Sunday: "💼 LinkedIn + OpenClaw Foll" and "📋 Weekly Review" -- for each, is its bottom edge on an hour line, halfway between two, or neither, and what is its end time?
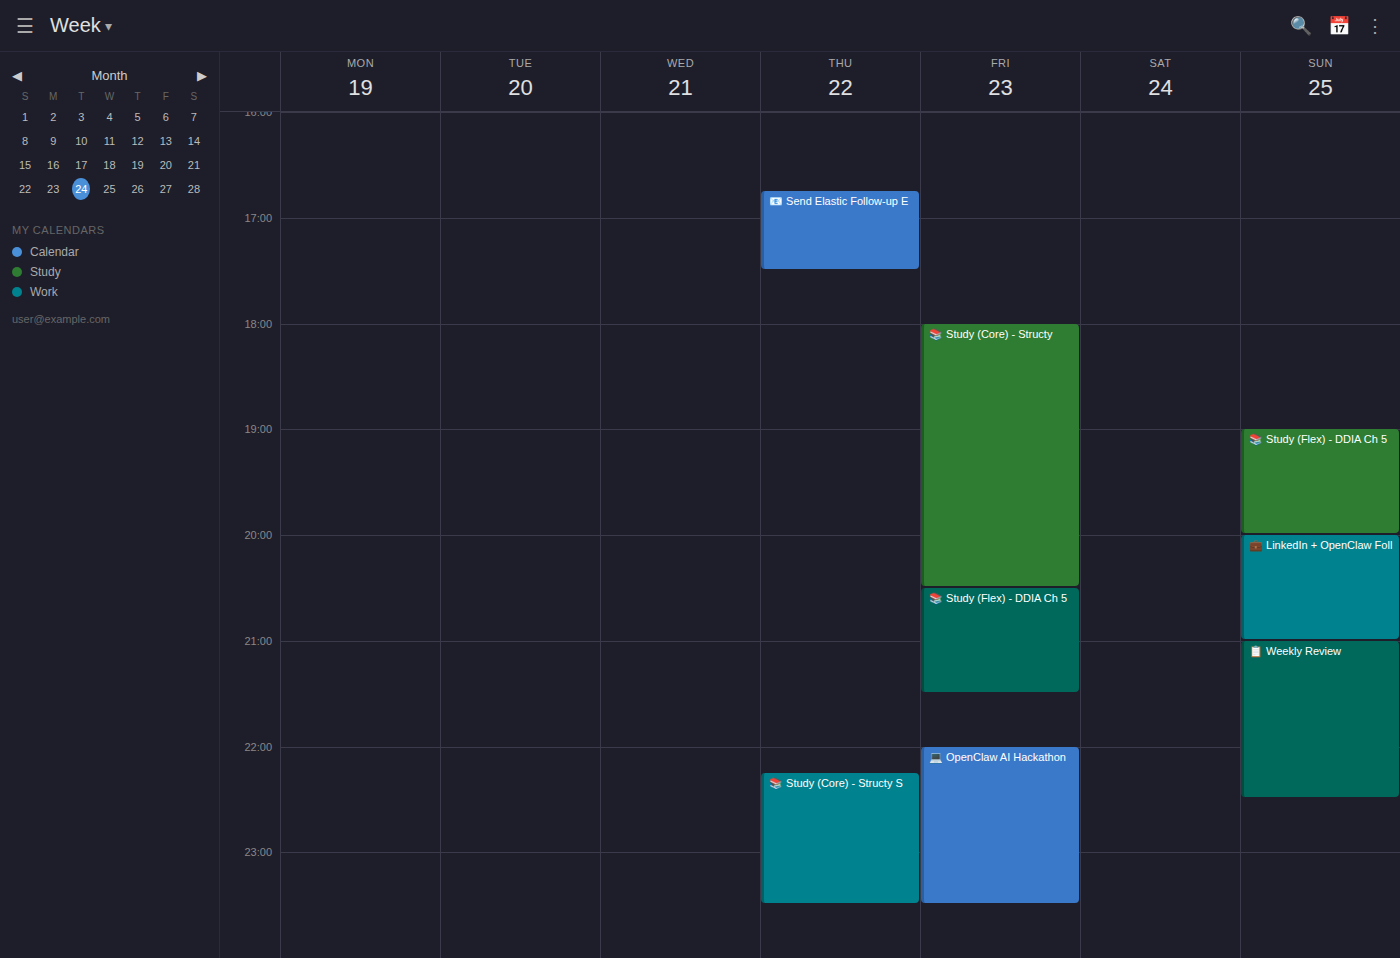
"💼 LinkedIn + OpenClaw Foll": 9:00 PM, exactly on the 9 PM line. "📋 Weekly Review": 10:30 PM, halfway between the 10 PM and 11 PM lines.